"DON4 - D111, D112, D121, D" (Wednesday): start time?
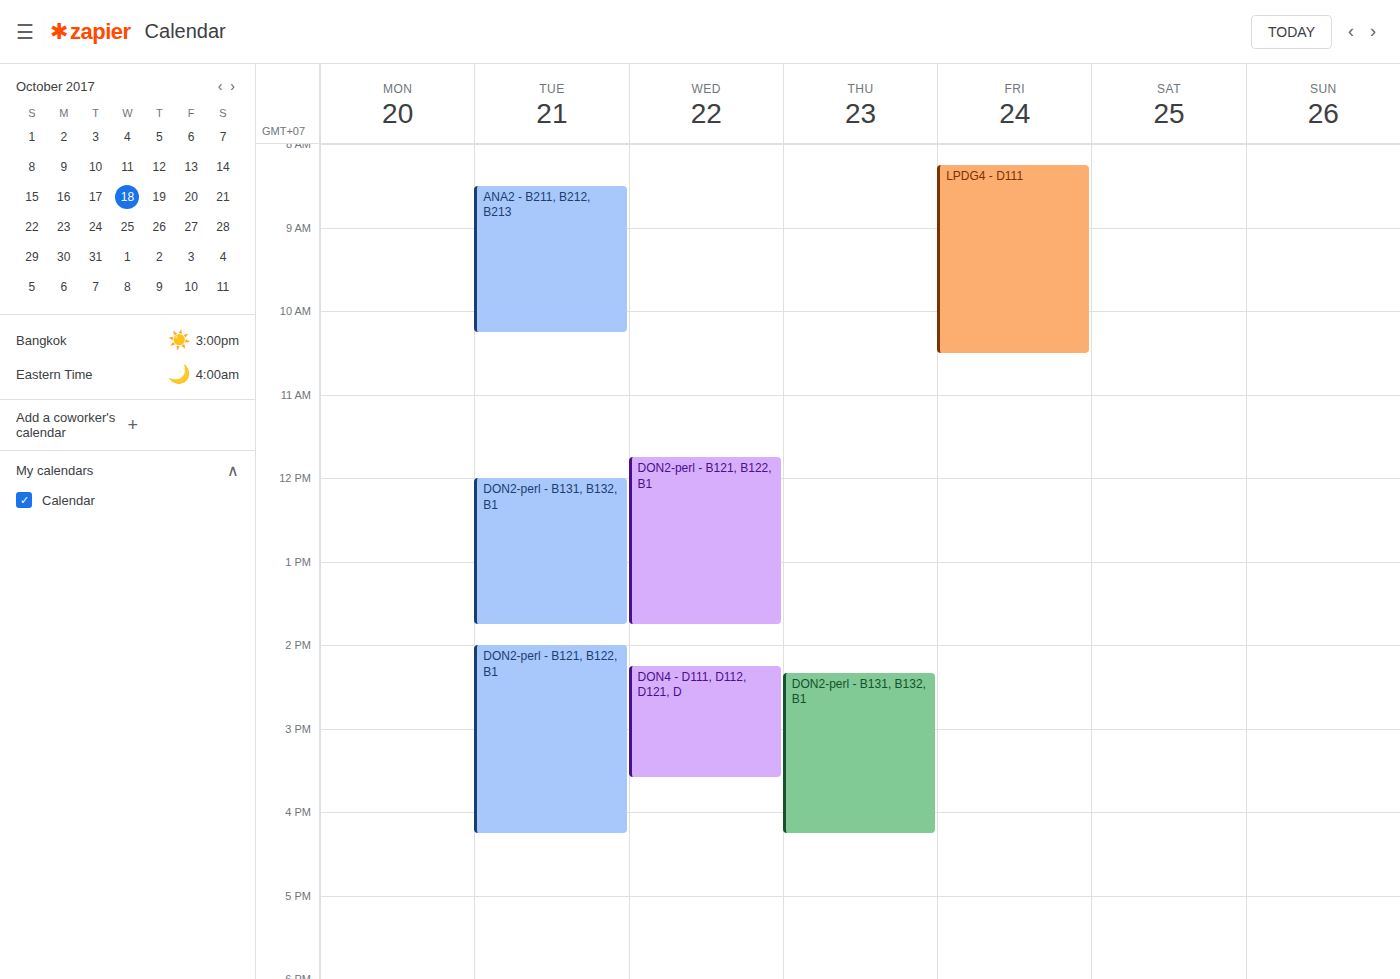
2:15 PM